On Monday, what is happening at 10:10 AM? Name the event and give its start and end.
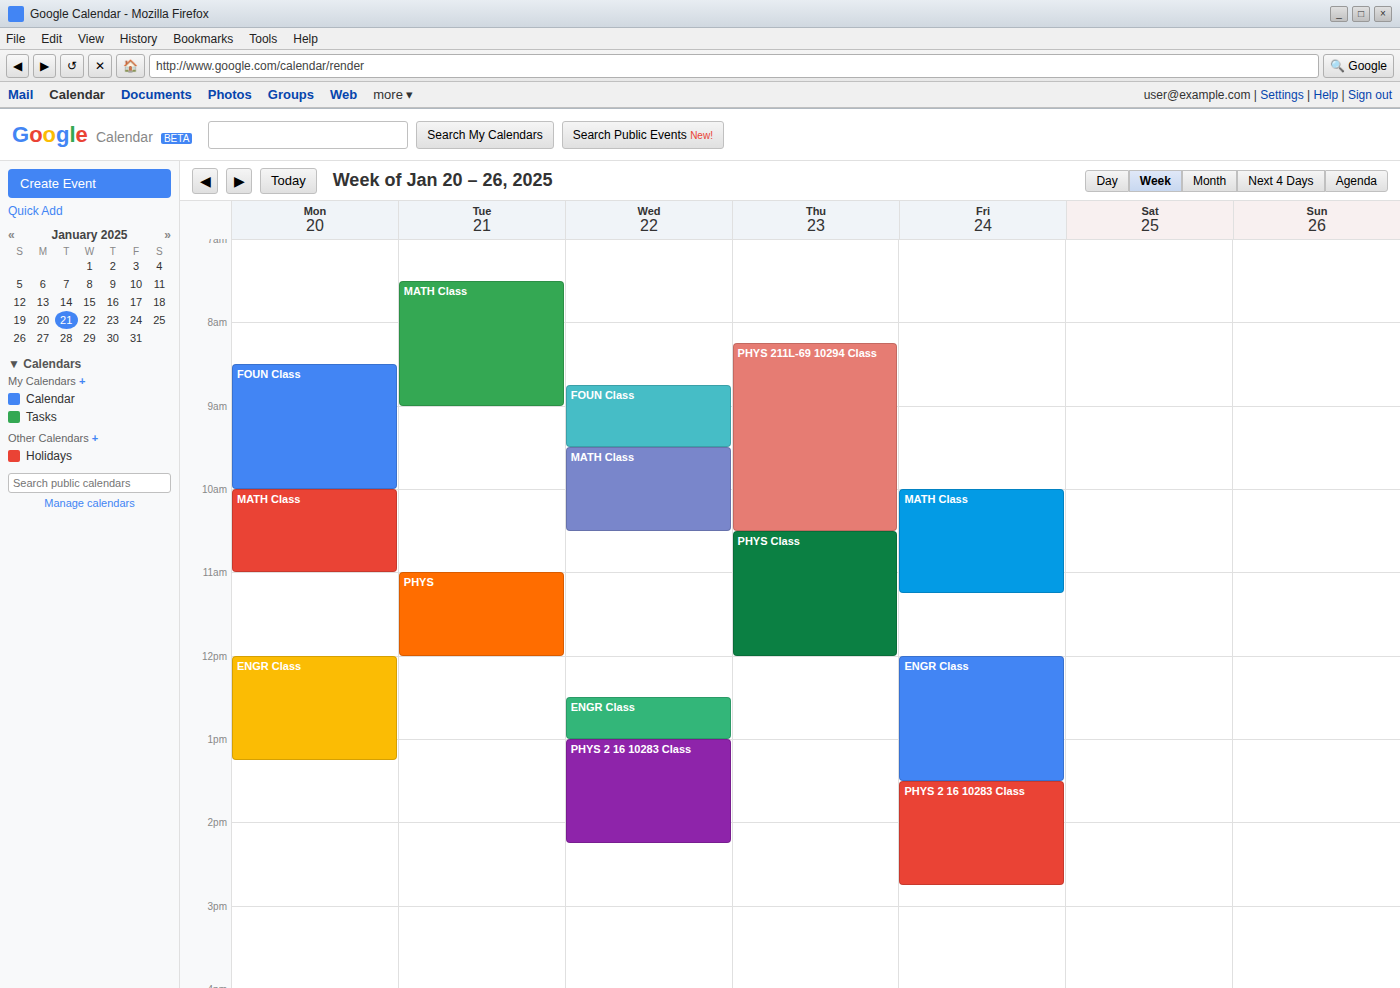
"MATH Class", 10:00 AM to 11:00 AM